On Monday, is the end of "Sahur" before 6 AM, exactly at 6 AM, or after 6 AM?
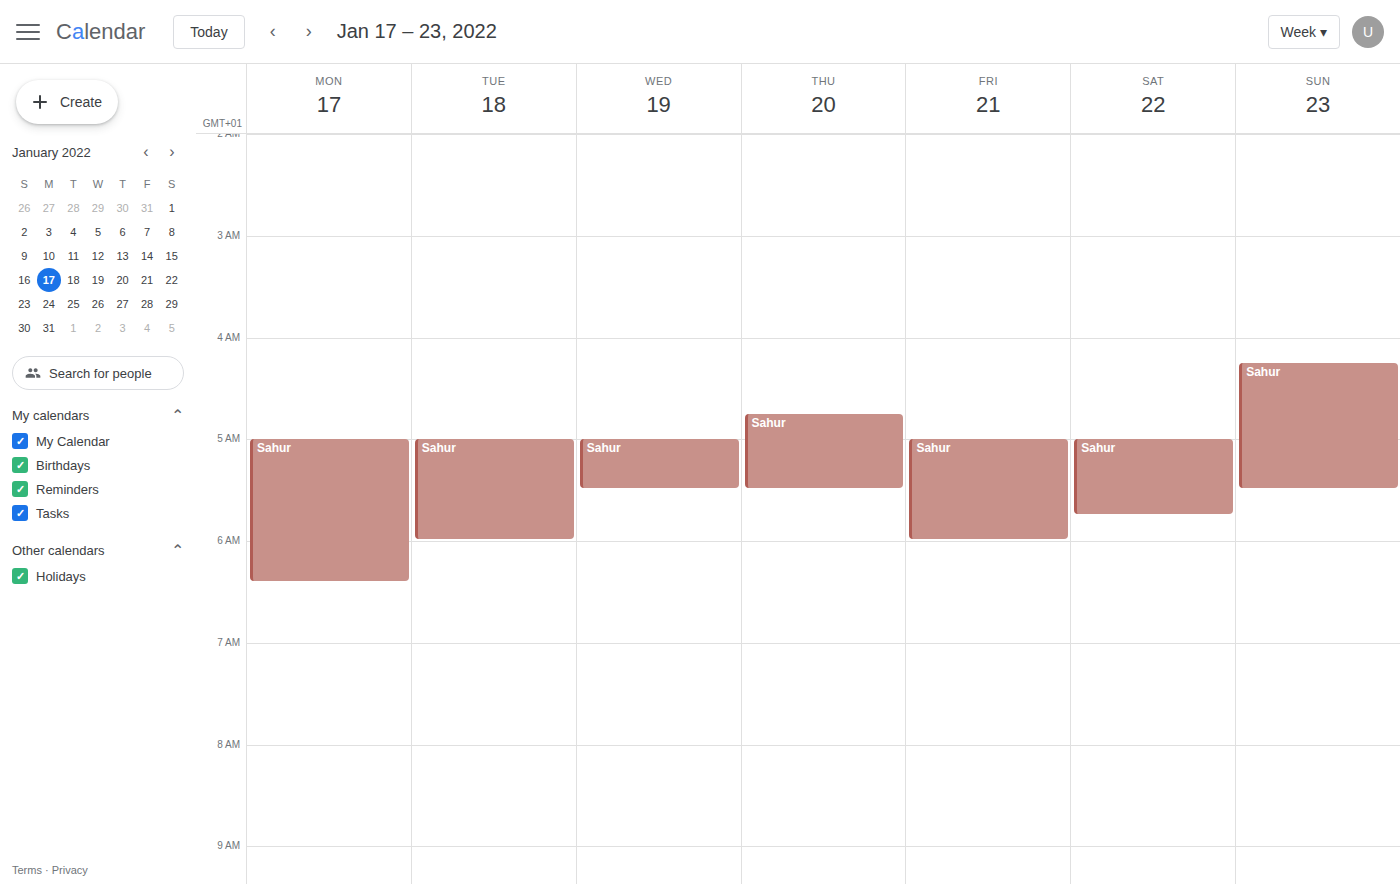
6:25 AM -- after 6 AM, 25 minutes below the 6 AM line.